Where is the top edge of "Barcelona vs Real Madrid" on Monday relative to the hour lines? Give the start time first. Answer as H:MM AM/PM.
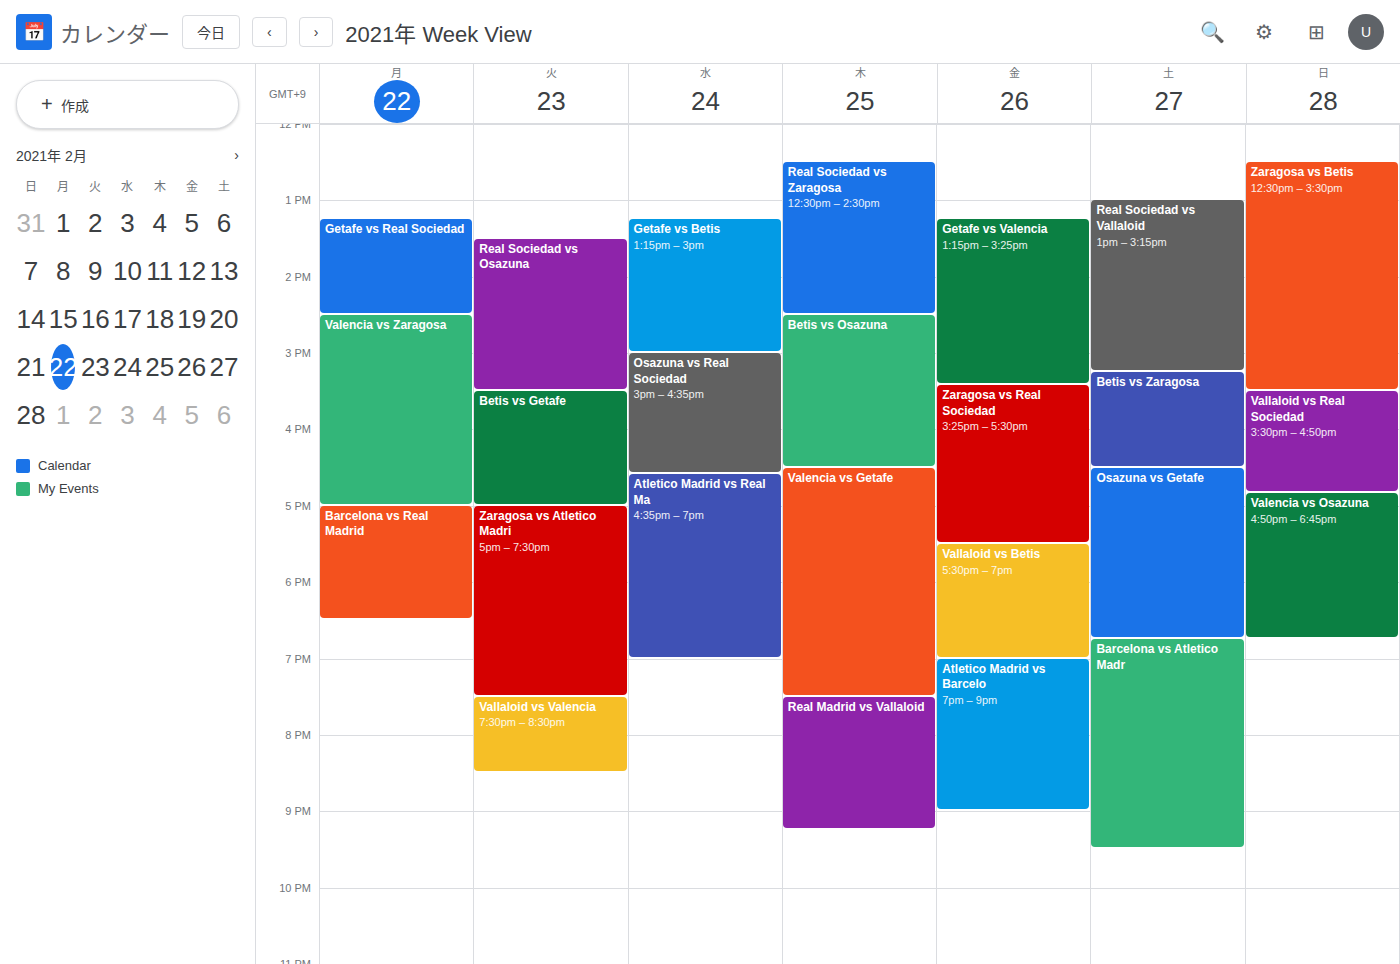
5:00 PM -- exactly on the 5 PM line.